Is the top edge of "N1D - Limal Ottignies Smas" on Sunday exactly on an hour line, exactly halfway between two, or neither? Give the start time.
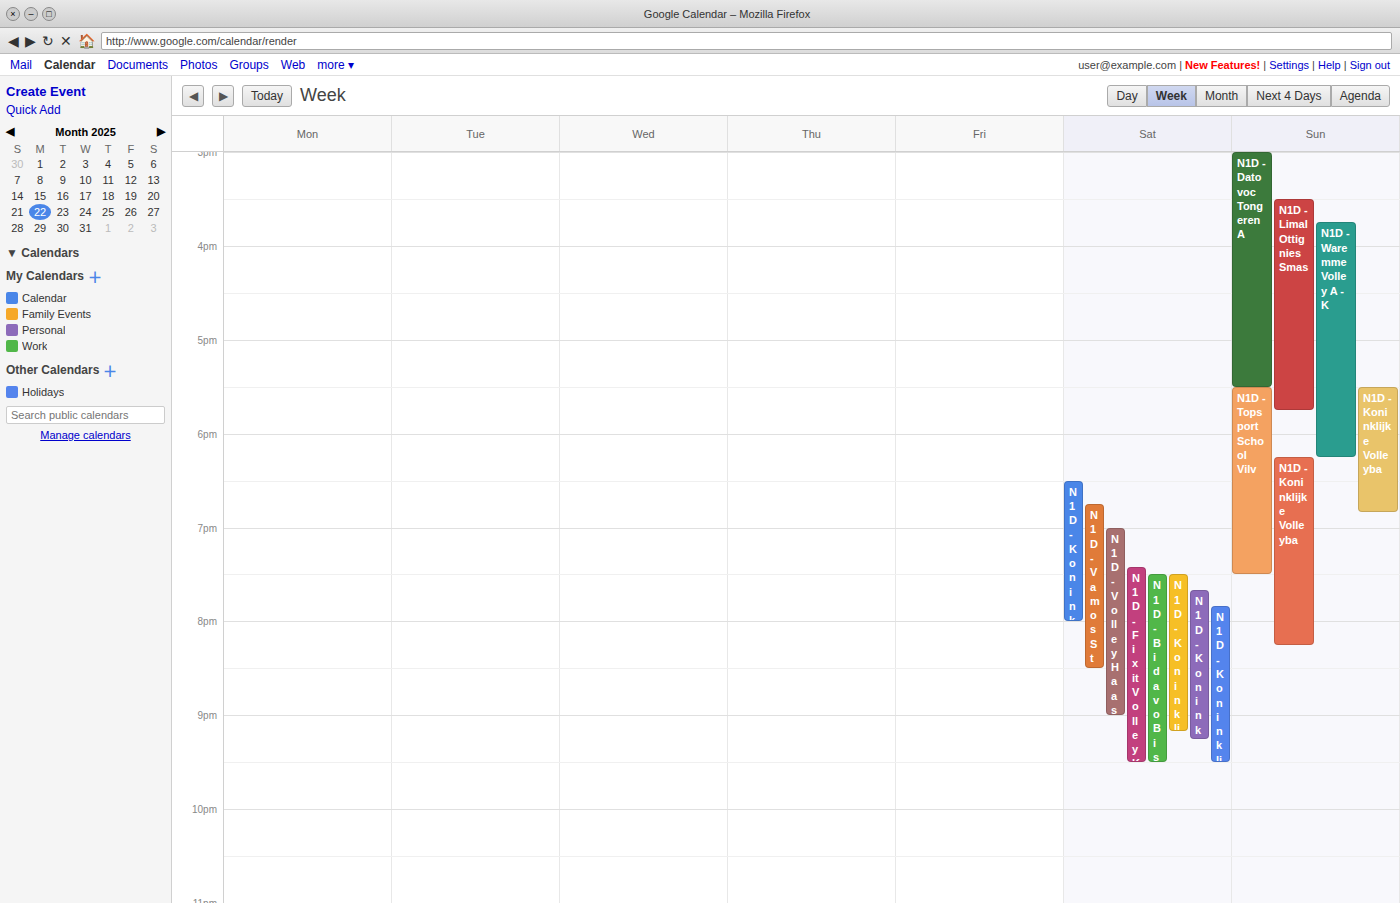
3:30 PM -- halfway between the 3 PM and 4 PM lines.